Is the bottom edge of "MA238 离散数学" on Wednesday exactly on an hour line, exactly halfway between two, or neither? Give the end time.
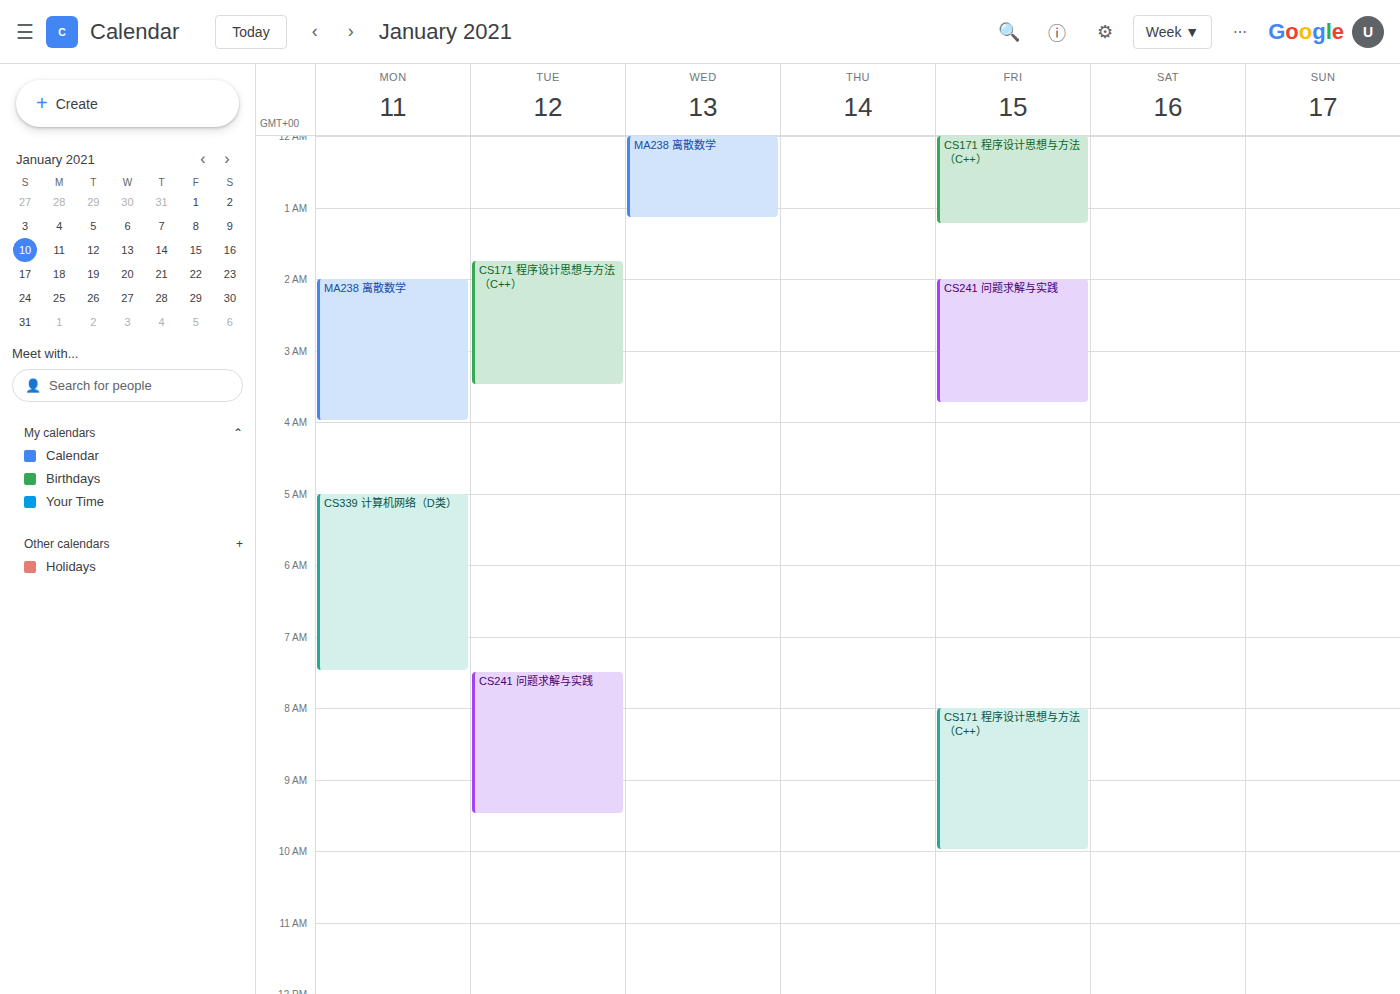
01:10 -- neither: 10 minutes below the 01:00 line and 50 minutes above the 02:00 line.